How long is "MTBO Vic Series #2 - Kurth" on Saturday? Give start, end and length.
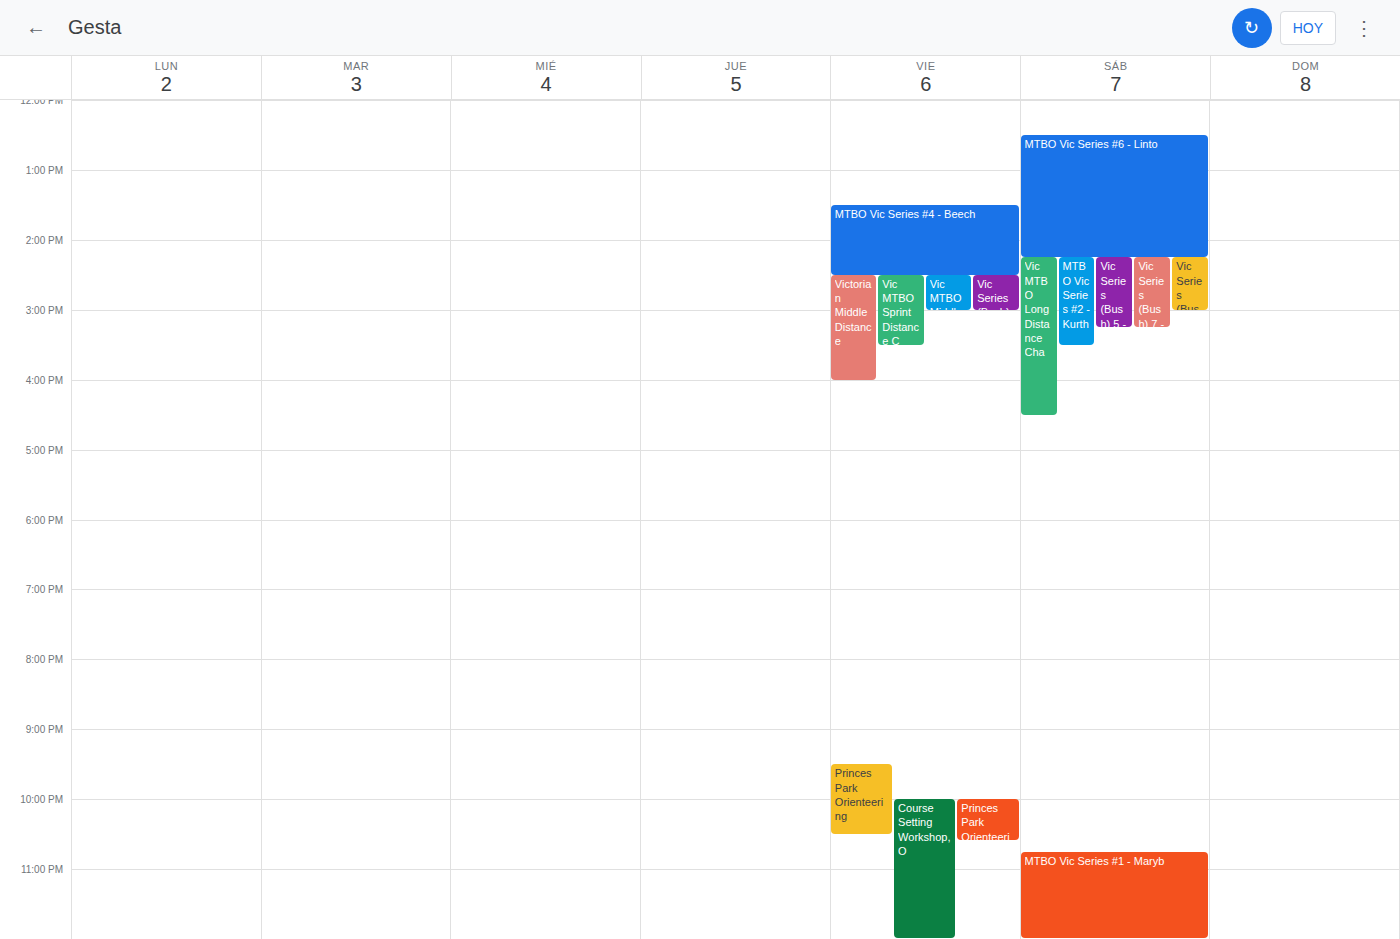
2:15 PM to 3:30 PM, 1 hour 15 minutes